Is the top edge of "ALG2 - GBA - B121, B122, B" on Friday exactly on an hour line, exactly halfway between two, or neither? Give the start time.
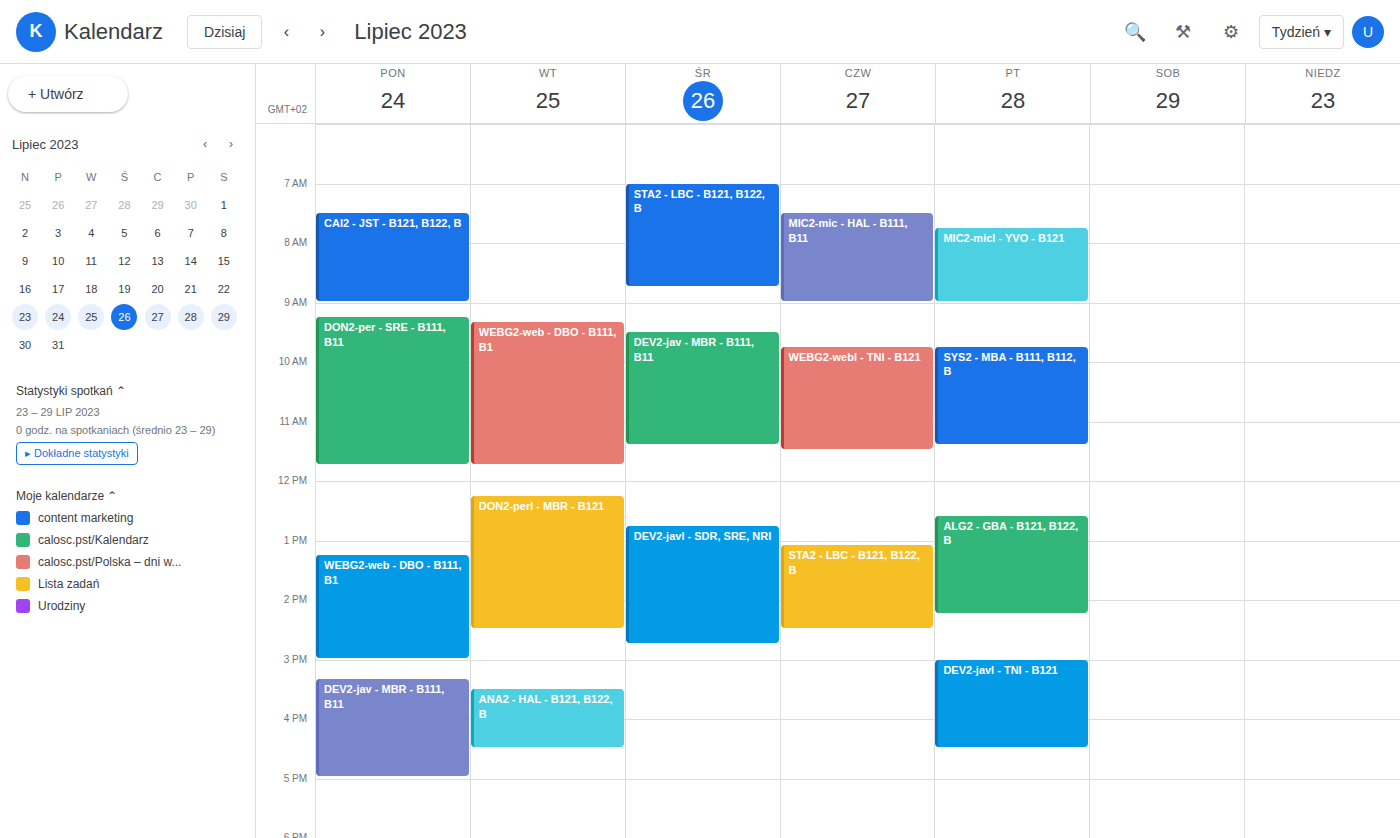
12:35 PM -- neither: 35 minutes below the 12 PM line and 25 minutes above the 1 PM line.